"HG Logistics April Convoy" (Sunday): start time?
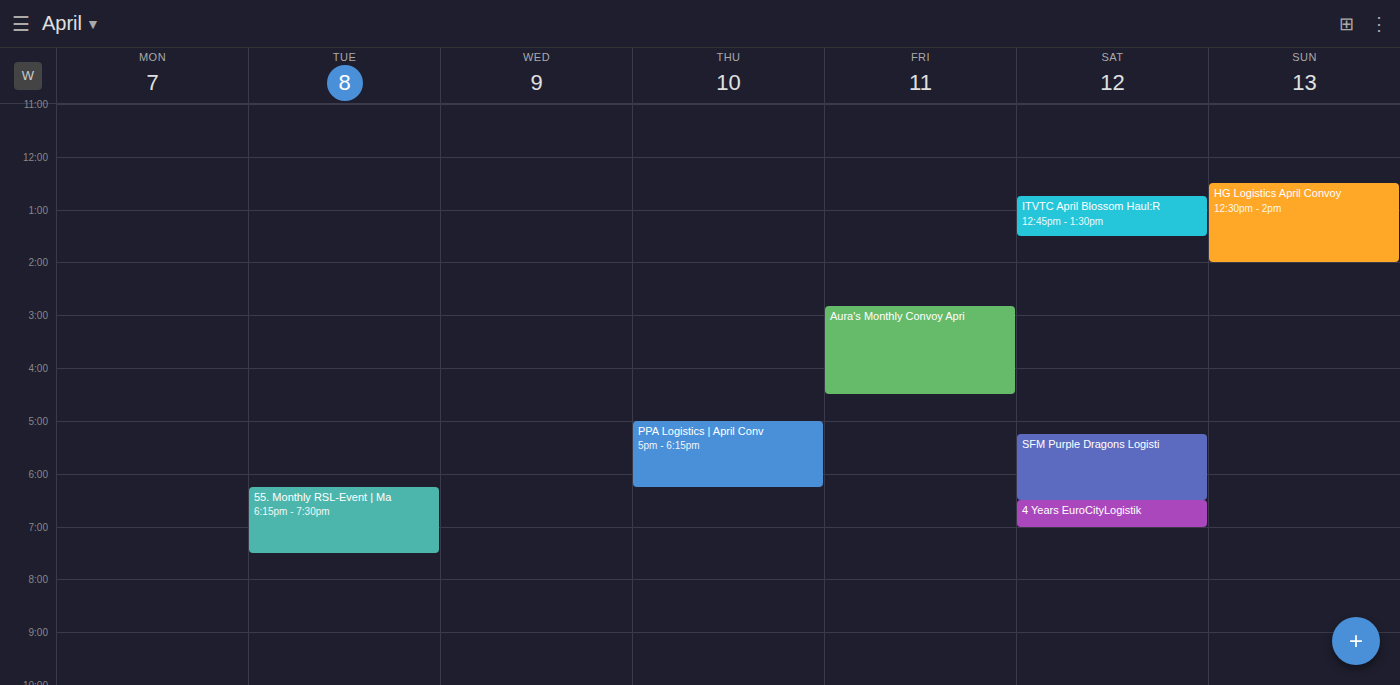
12:30 PM